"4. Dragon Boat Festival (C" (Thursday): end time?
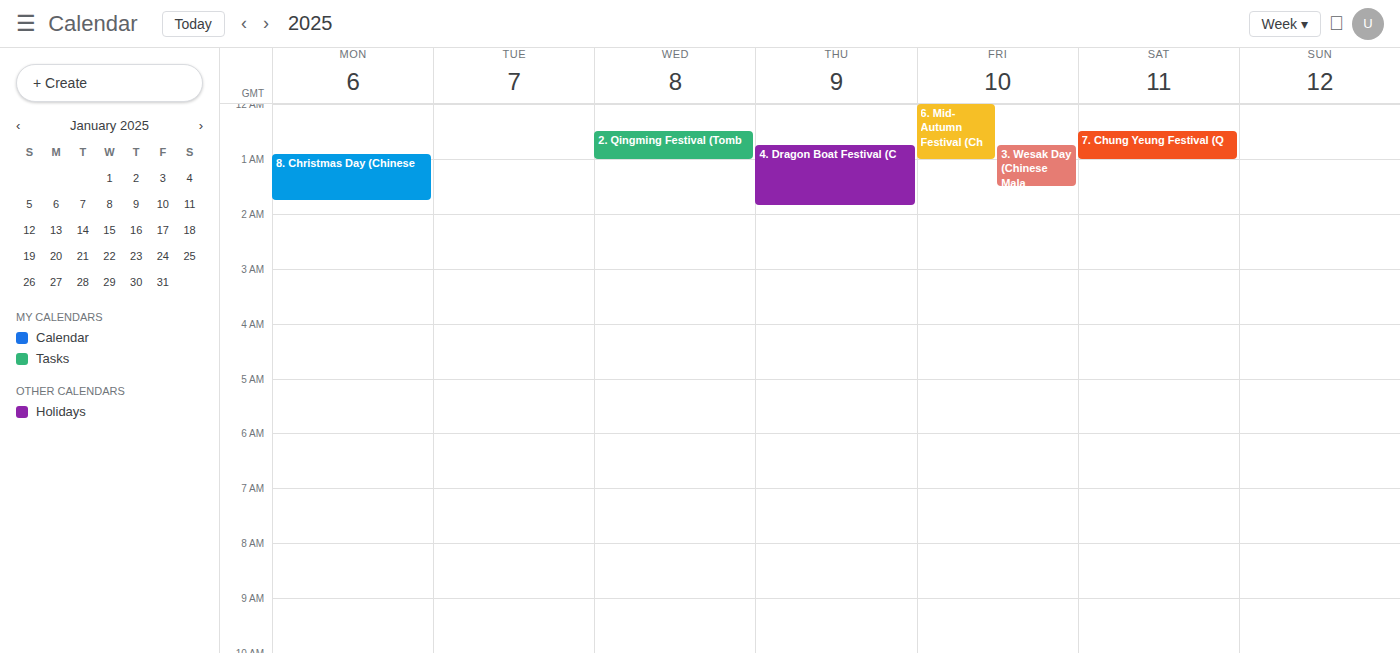
1:50 AM